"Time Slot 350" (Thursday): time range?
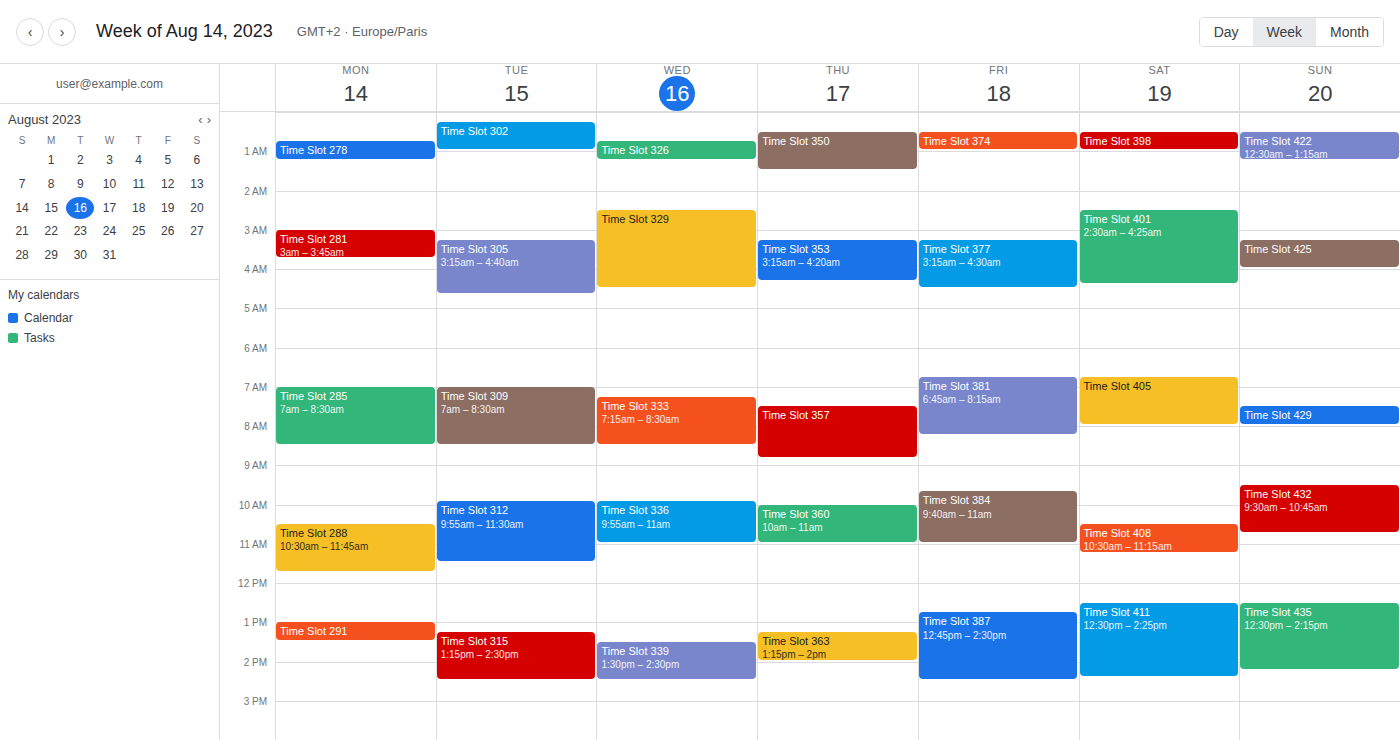
00:30 to 01:30